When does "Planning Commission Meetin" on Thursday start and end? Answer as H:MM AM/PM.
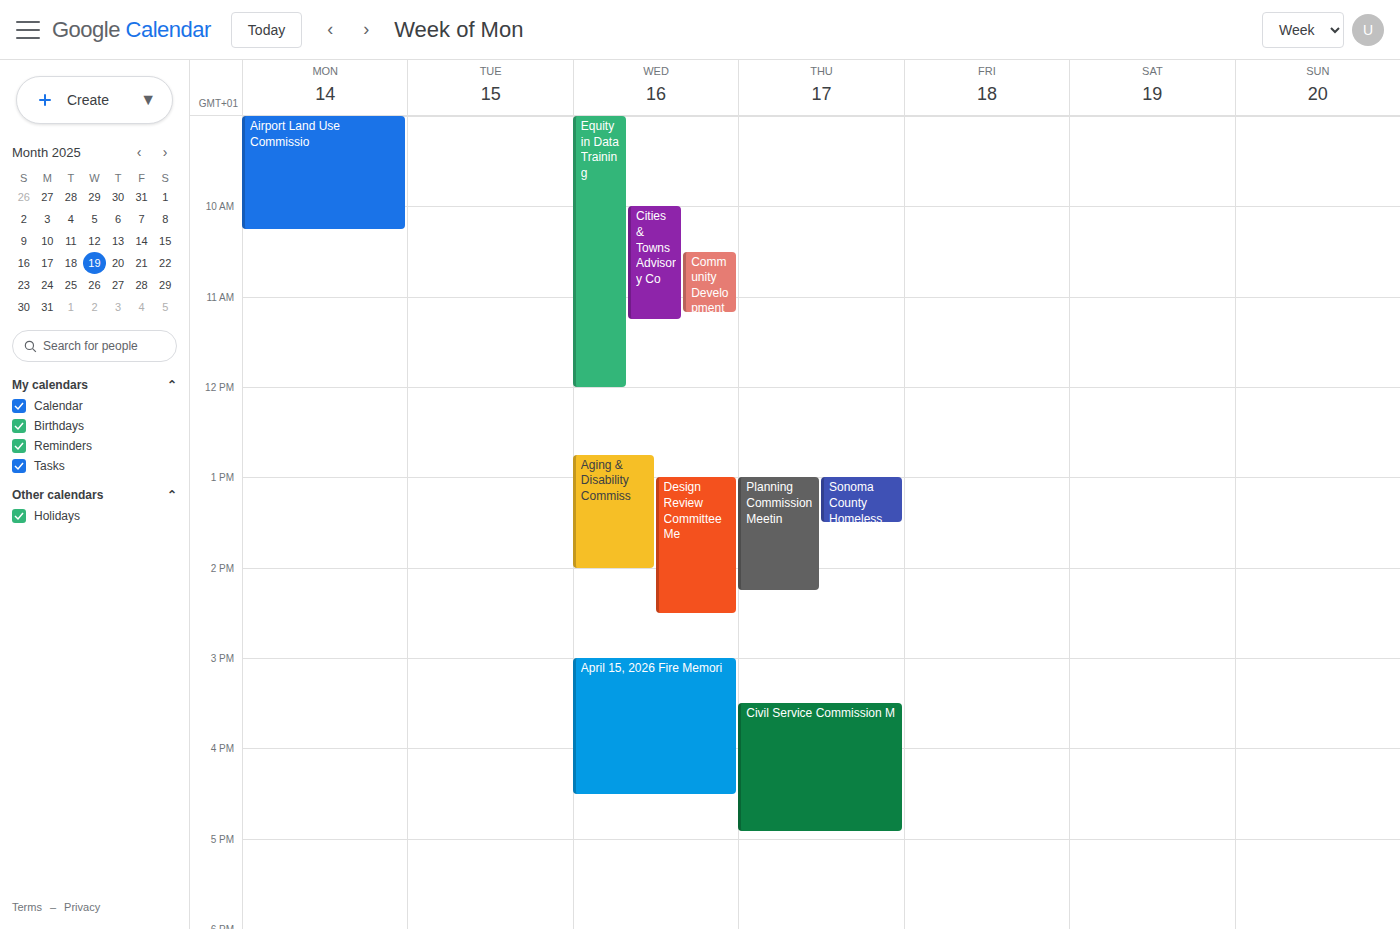
1:00 PM to 2:15 PM